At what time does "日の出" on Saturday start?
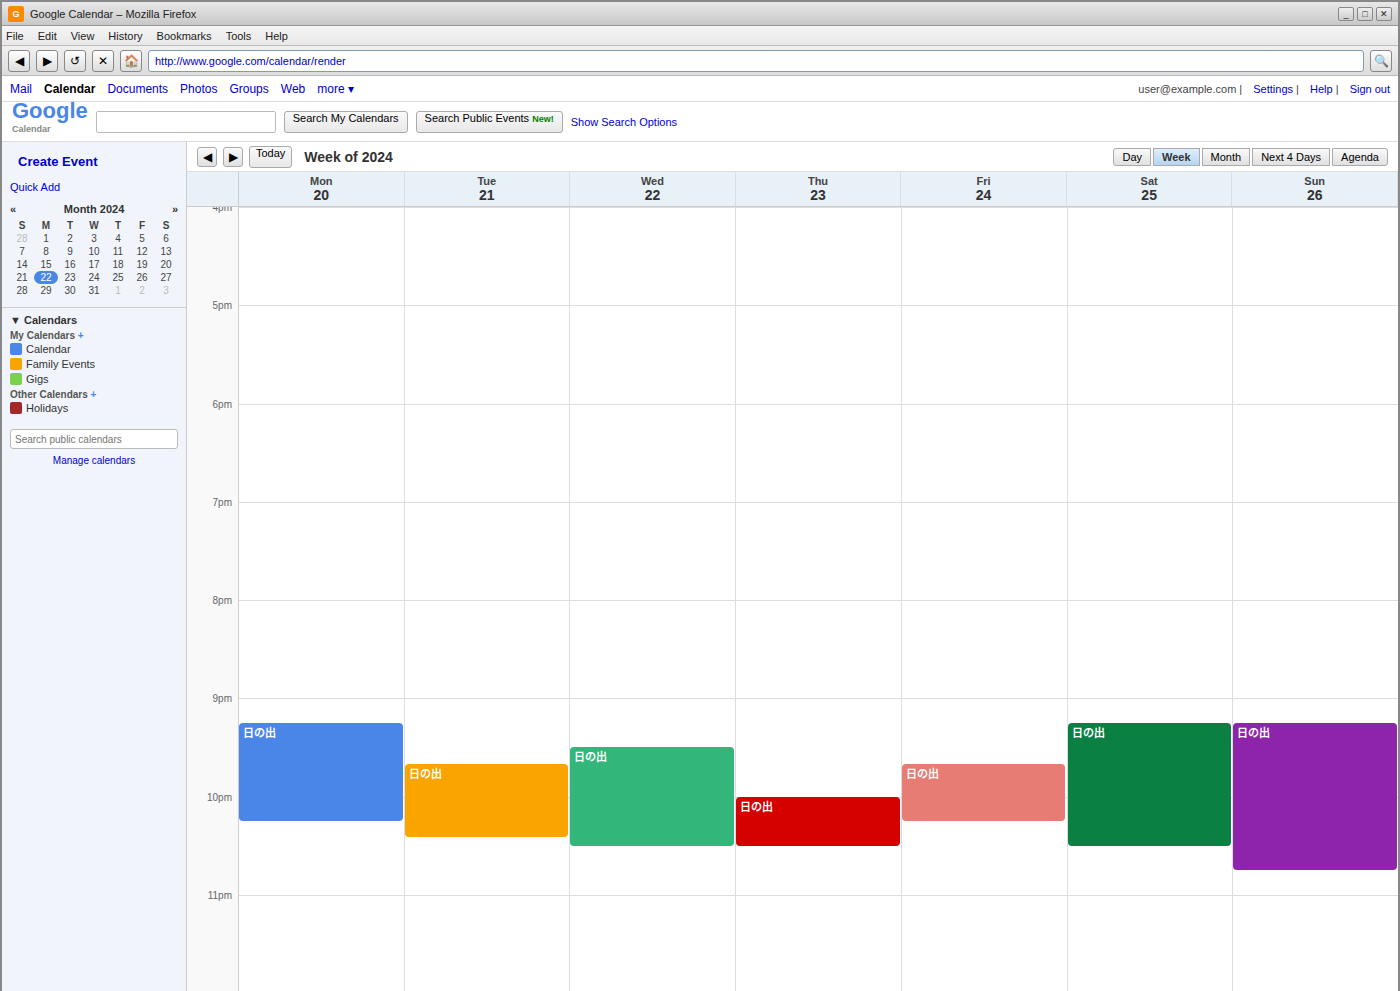
9:15 PM